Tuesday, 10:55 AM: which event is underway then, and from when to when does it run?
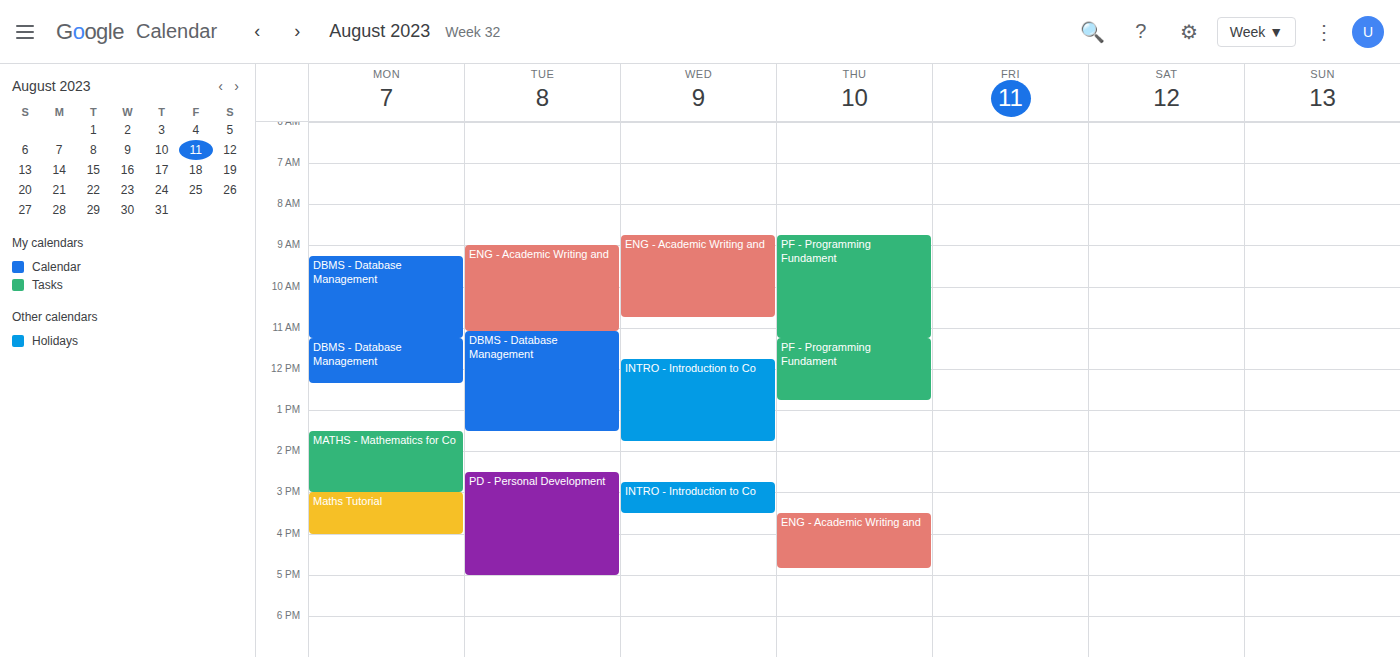
"ENG - Academic Writing and", 9:00 AM to 11:05 AM